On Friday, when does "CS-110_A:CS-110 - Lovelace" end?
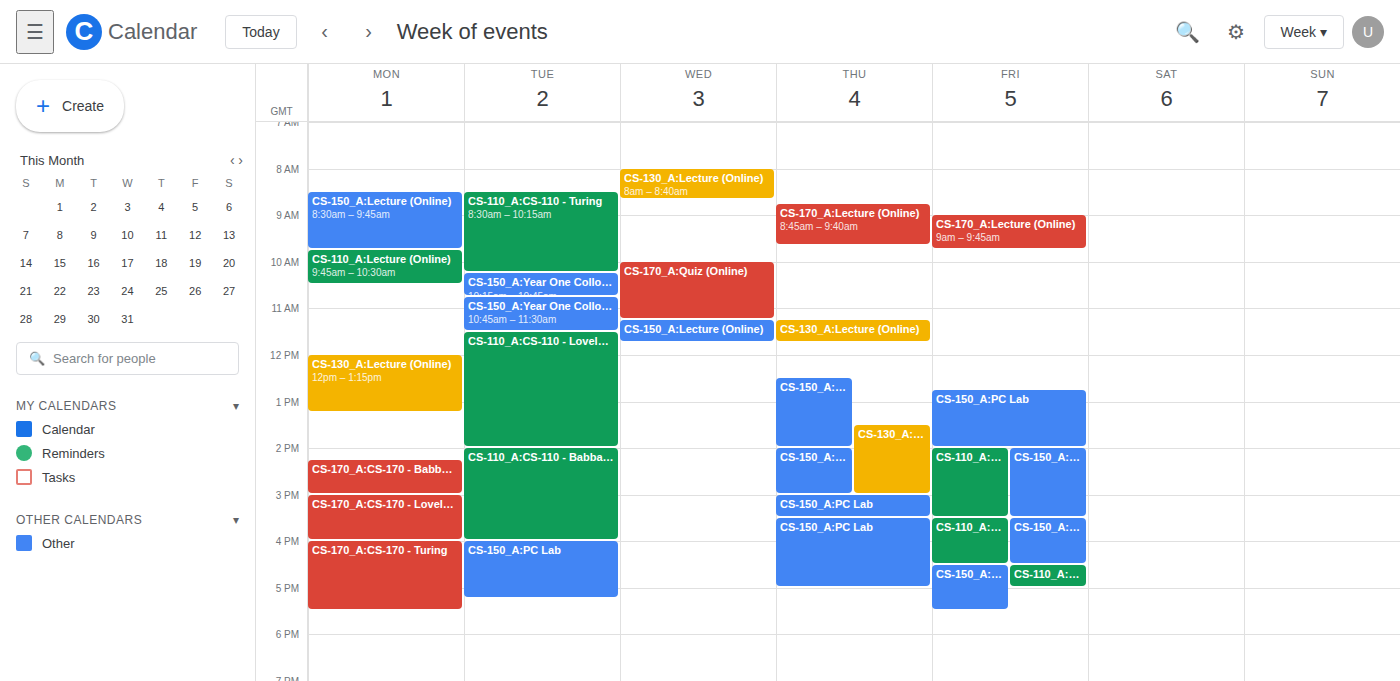
4:30 PM